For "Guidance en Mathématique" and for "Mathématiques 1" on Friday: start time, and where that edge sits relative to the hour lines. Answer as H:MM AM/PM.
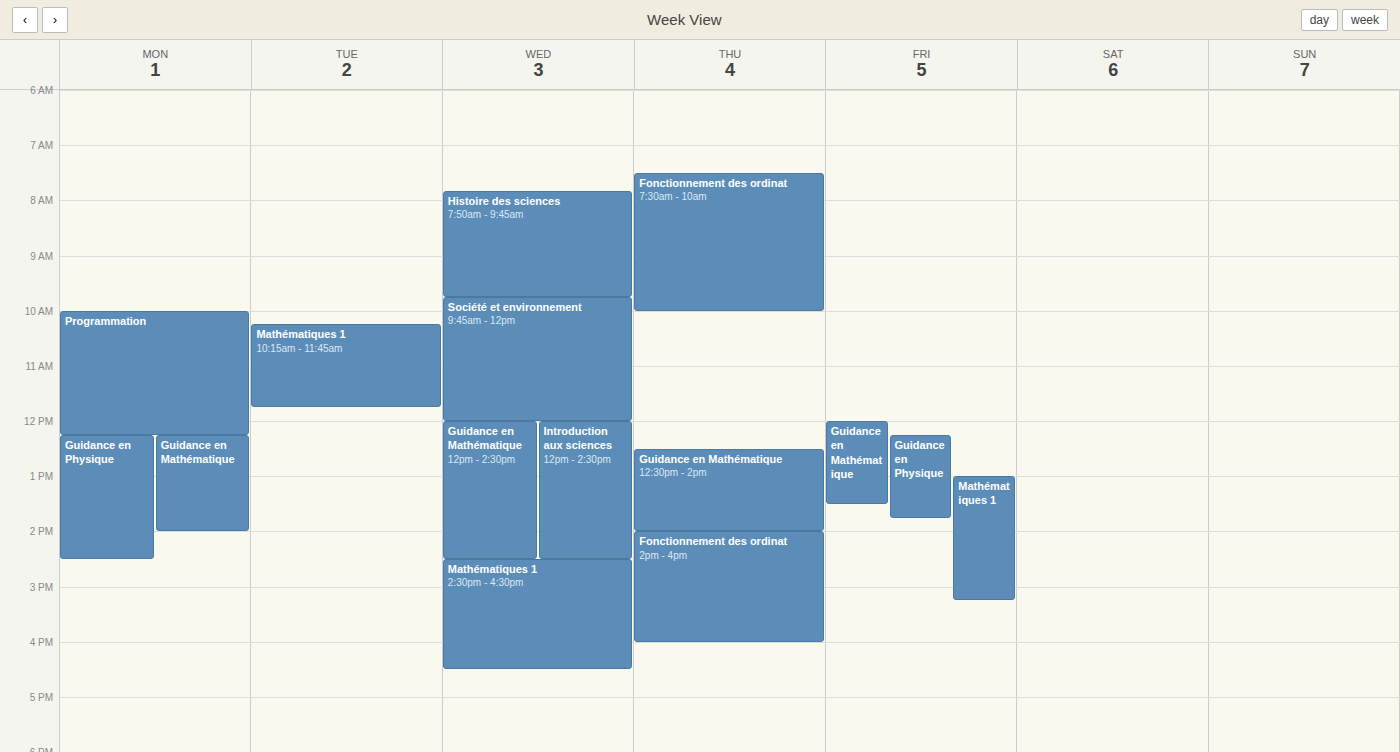
"Guidance en Mathématique": 12:00 PM, exactly on the 12 PM line. "Mathématiques 1": 1:00 PM, exactly on the 1 PM line.